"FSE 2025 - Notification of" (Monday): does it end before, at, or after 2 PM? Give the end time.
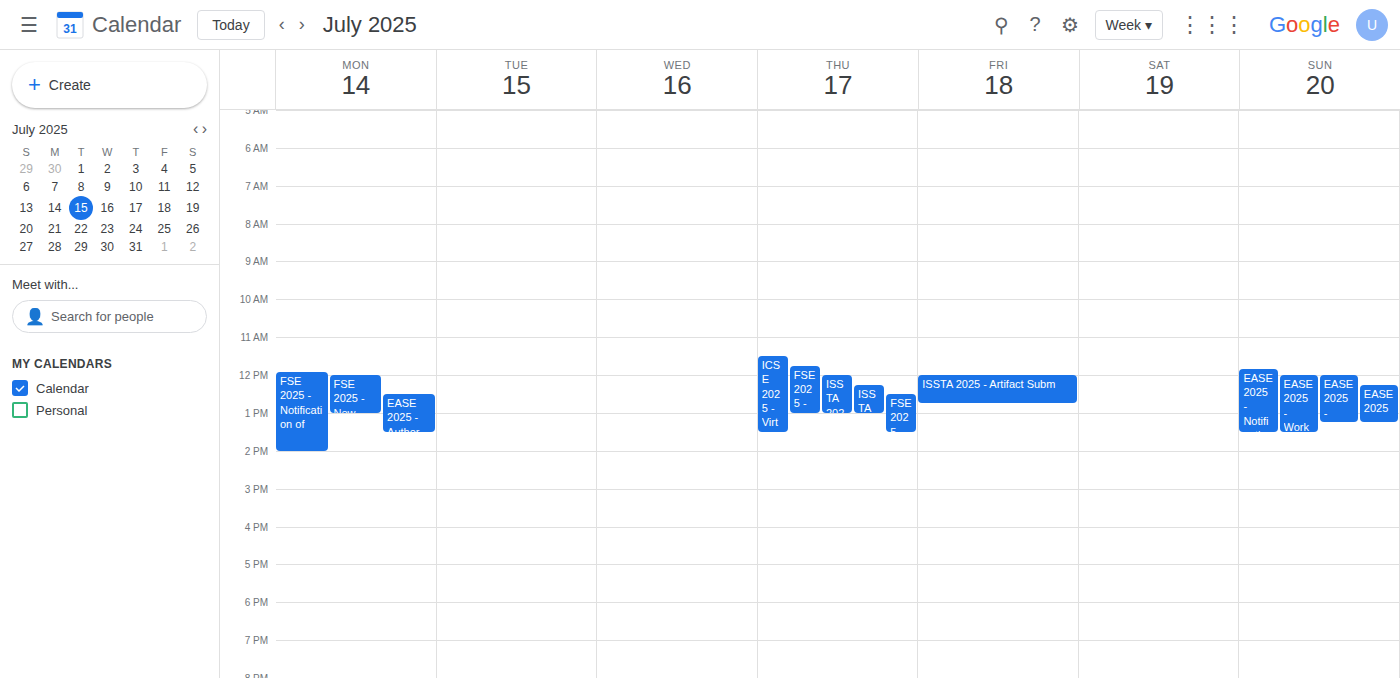
2:00 PM -- exactly at 2 PM, on the 2 PM line.